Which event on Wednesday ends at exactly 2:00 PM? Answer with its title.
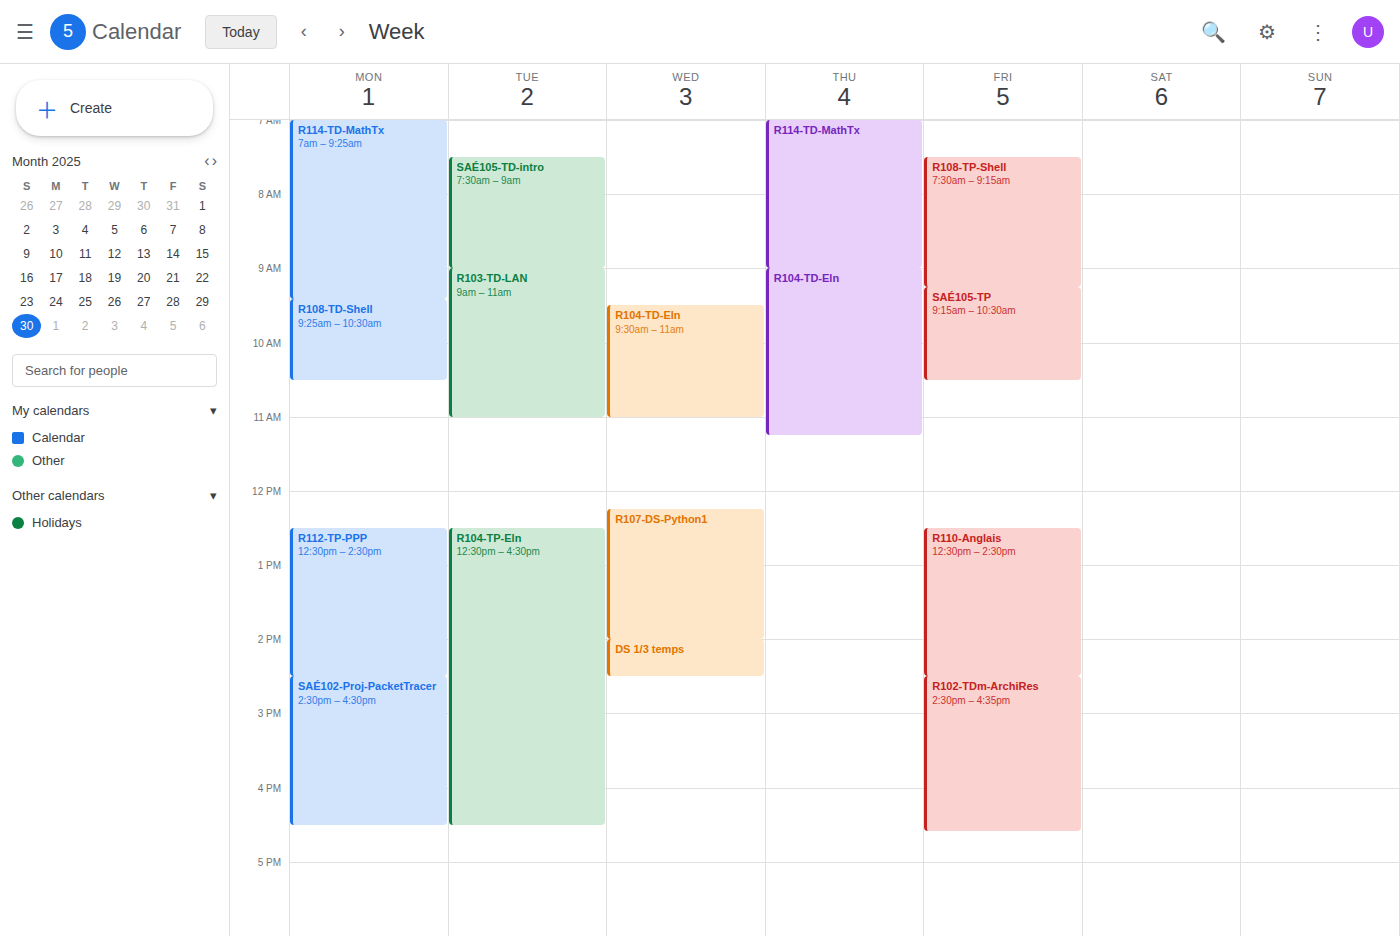
"R107-DS-Python1"